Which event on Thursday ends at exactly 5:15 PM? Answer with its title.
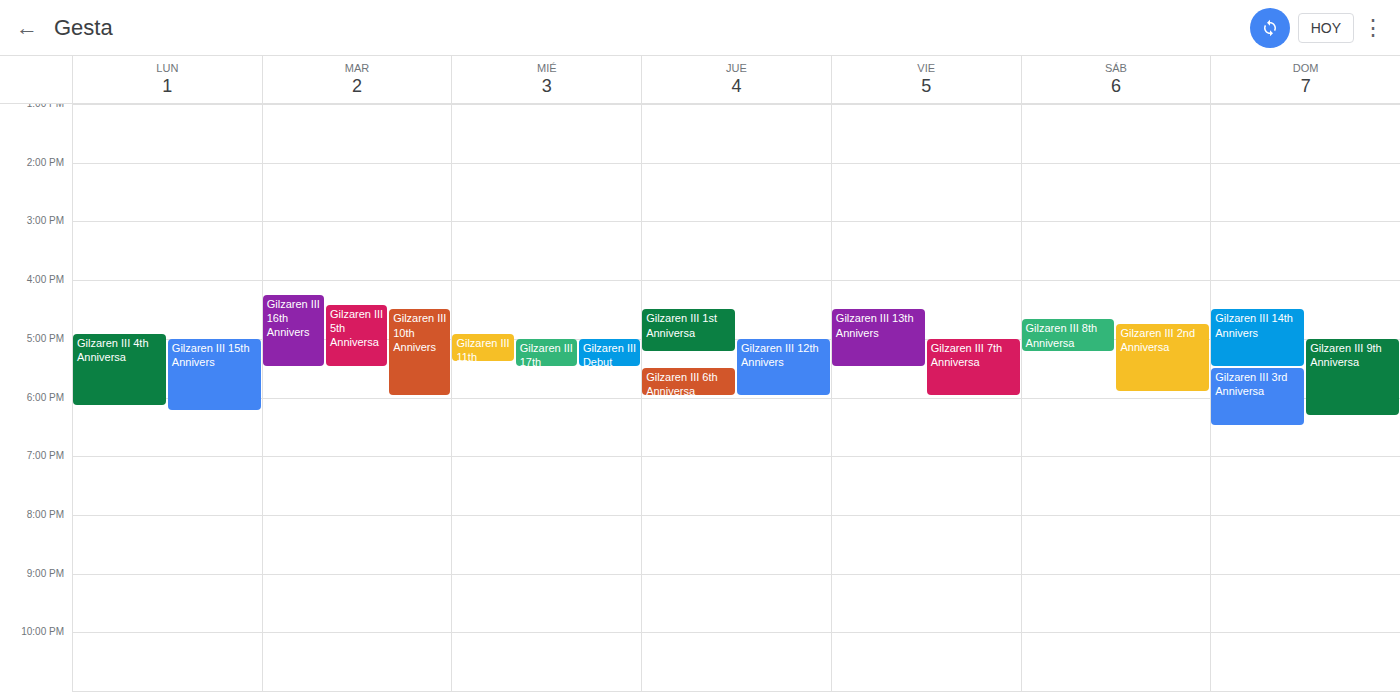
"Gilzaren III 1st Anniversa"